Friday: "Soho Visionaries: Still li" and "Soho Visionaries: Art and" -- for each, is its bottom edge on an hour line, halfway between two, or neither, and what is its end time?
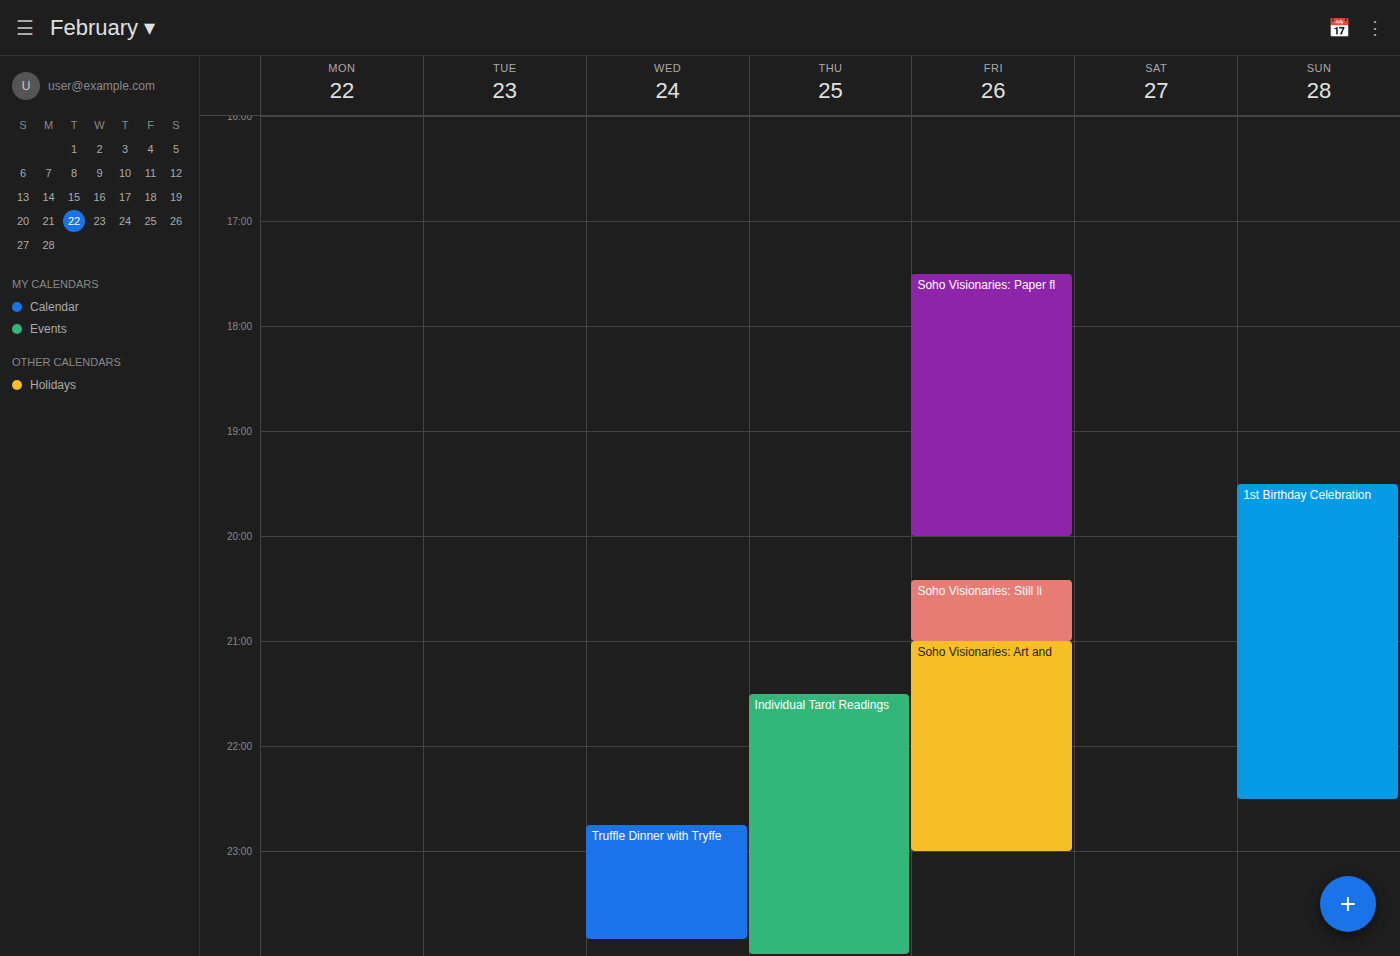
"Soho Visionaries: Still li": 9:00 PM, exactly on the 9 PM line. "Soho Visionaries: Art and": 11:00 PM, exactly on the 11 PM line.